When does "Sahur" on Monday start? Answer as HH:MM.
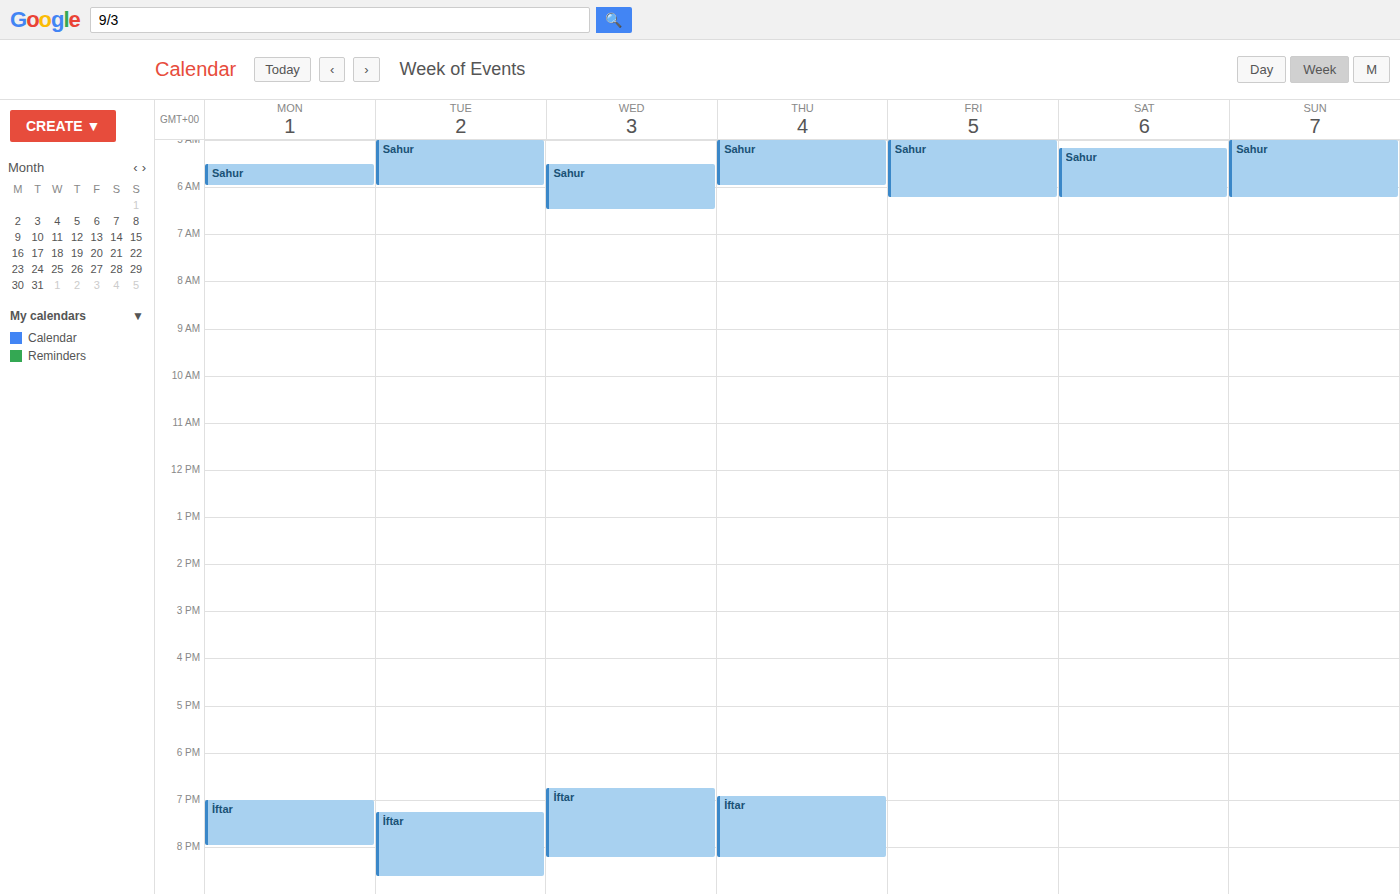
05:30